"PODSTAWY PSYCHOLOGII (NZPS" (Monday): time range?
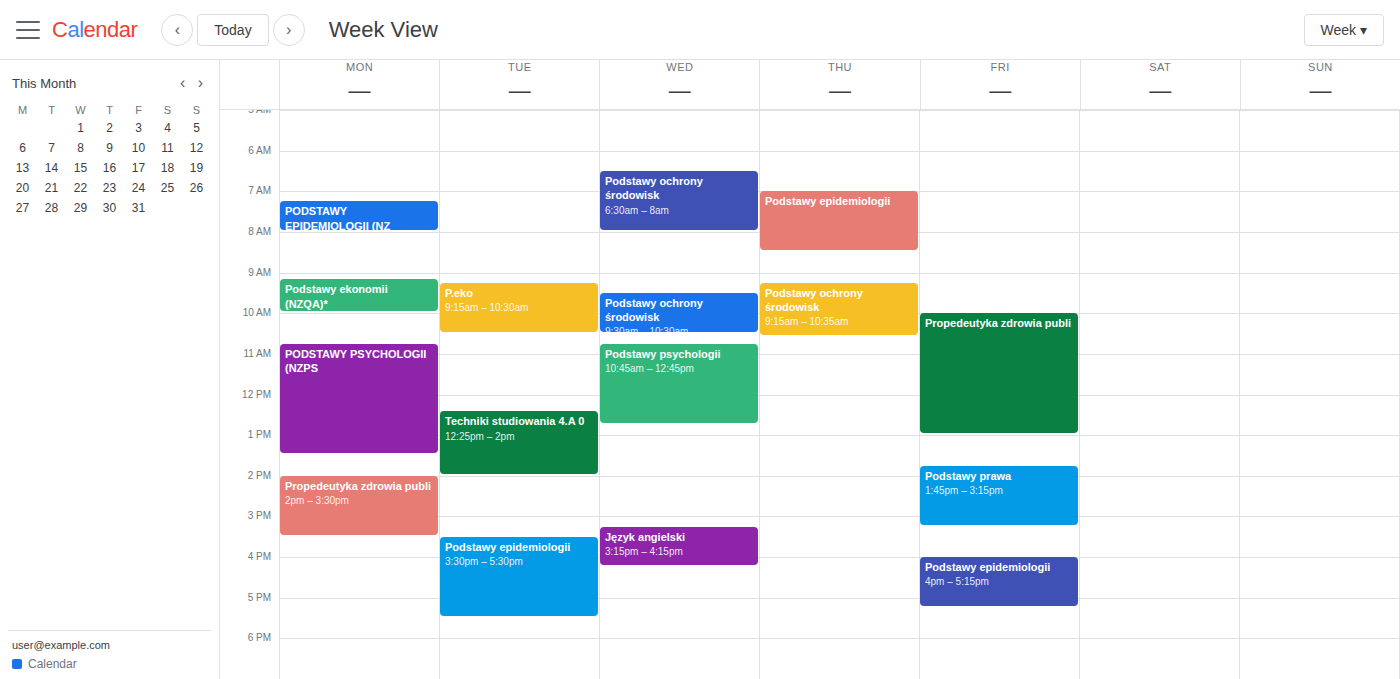
10:45 AM to 1:30 PM